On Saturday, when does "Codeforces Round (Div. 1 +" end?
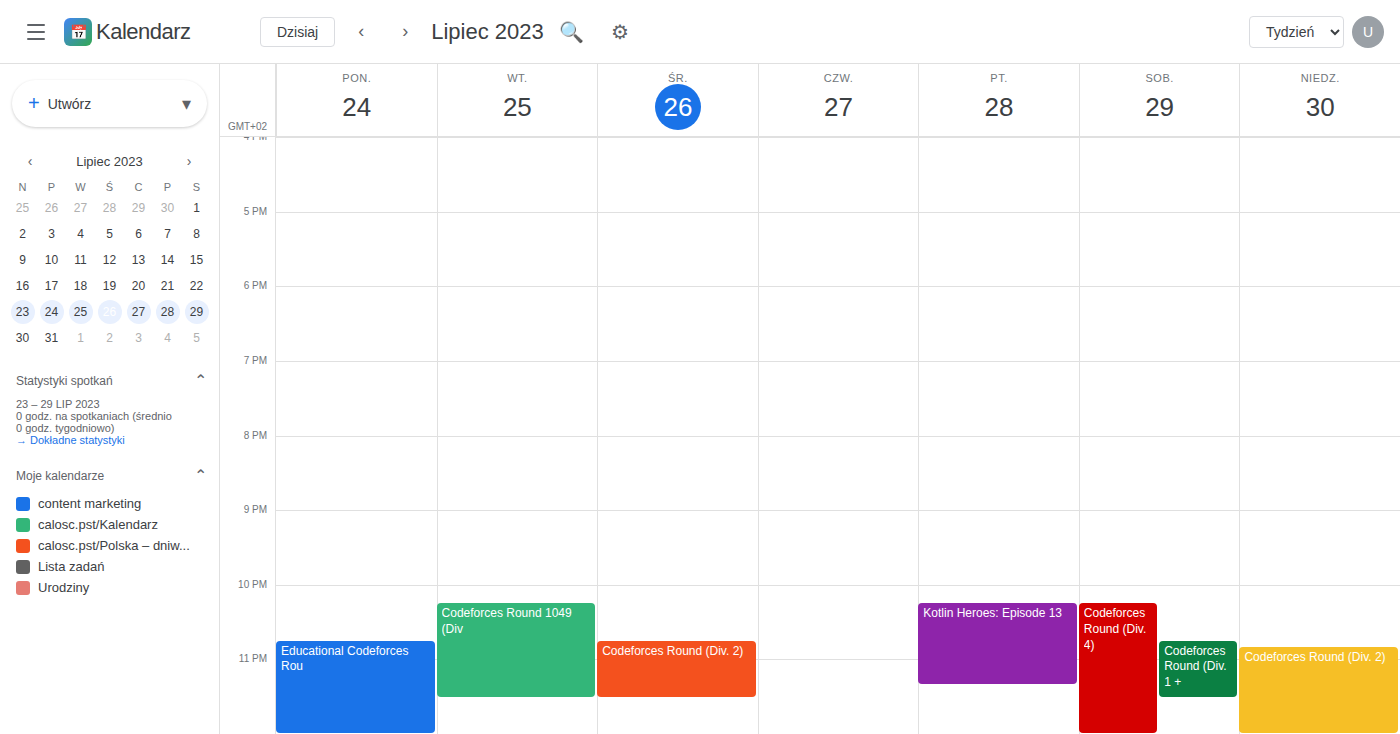
11:30 PM